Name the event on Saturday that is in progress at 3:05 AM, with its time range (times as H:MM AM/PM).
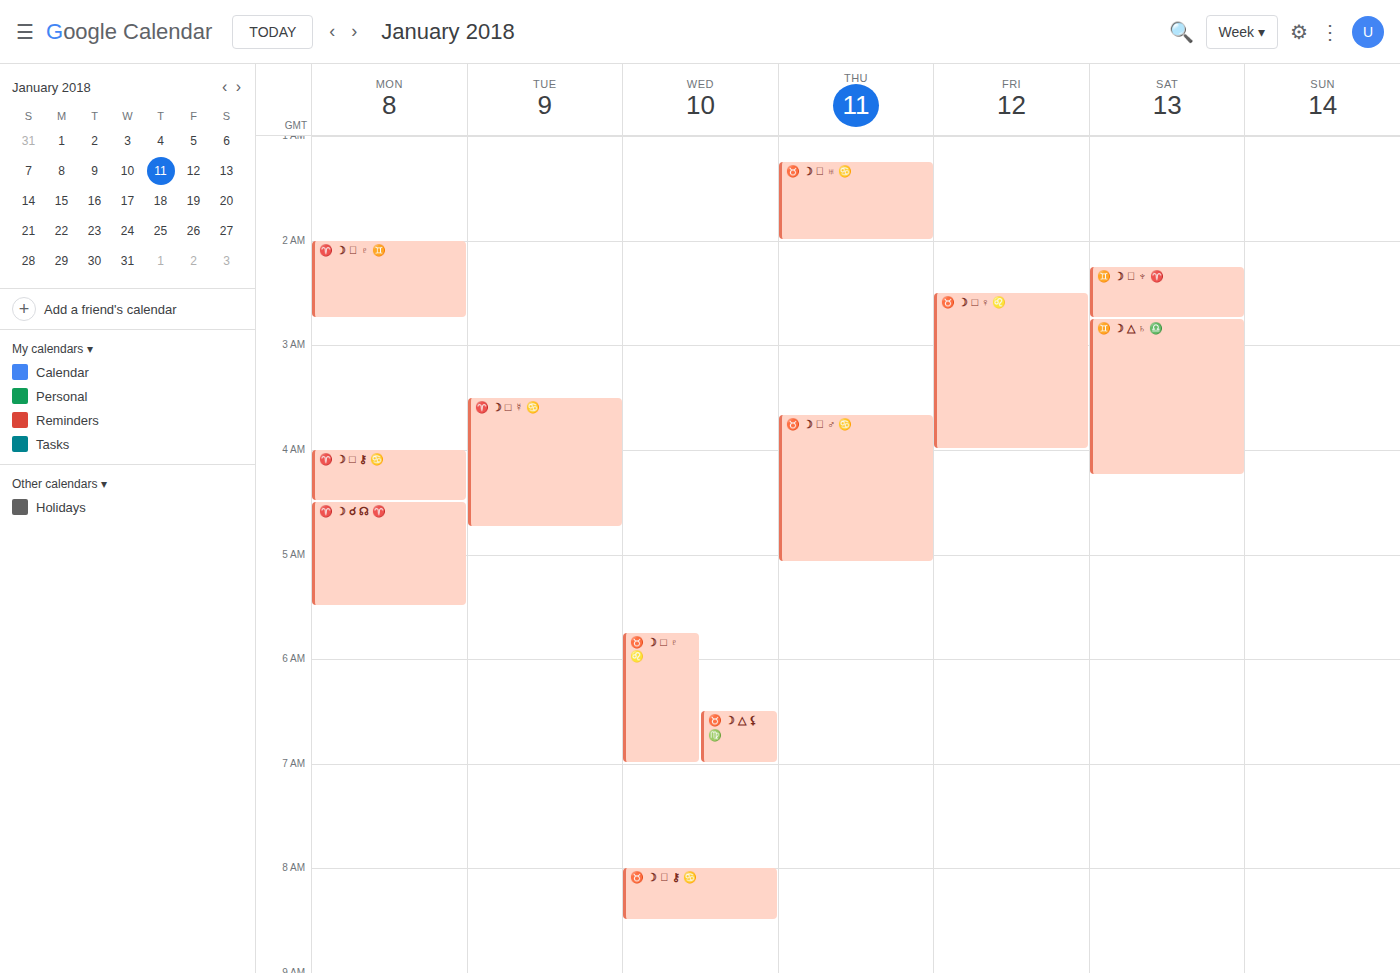
"♊️ ☽ △ ♄ ♎️", 2:45 AM to 4:15 AM